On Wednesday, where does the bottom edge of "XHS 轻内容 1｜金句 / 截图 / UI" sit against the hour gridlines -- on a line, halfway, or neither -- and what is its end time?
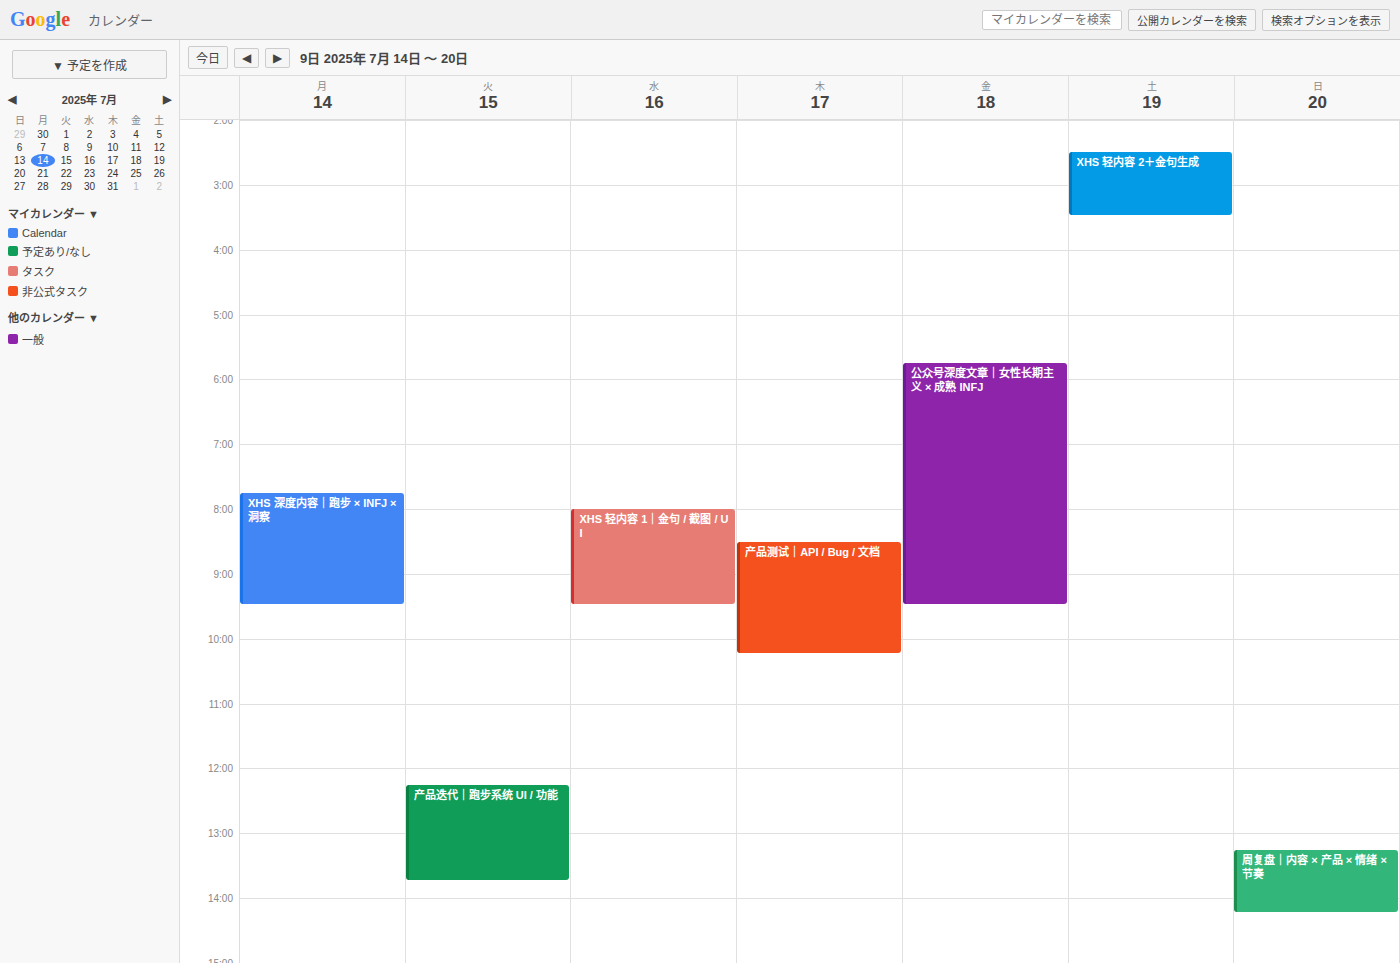
9:30 AM -- halfway between the 9 AM and 10 AM lines.